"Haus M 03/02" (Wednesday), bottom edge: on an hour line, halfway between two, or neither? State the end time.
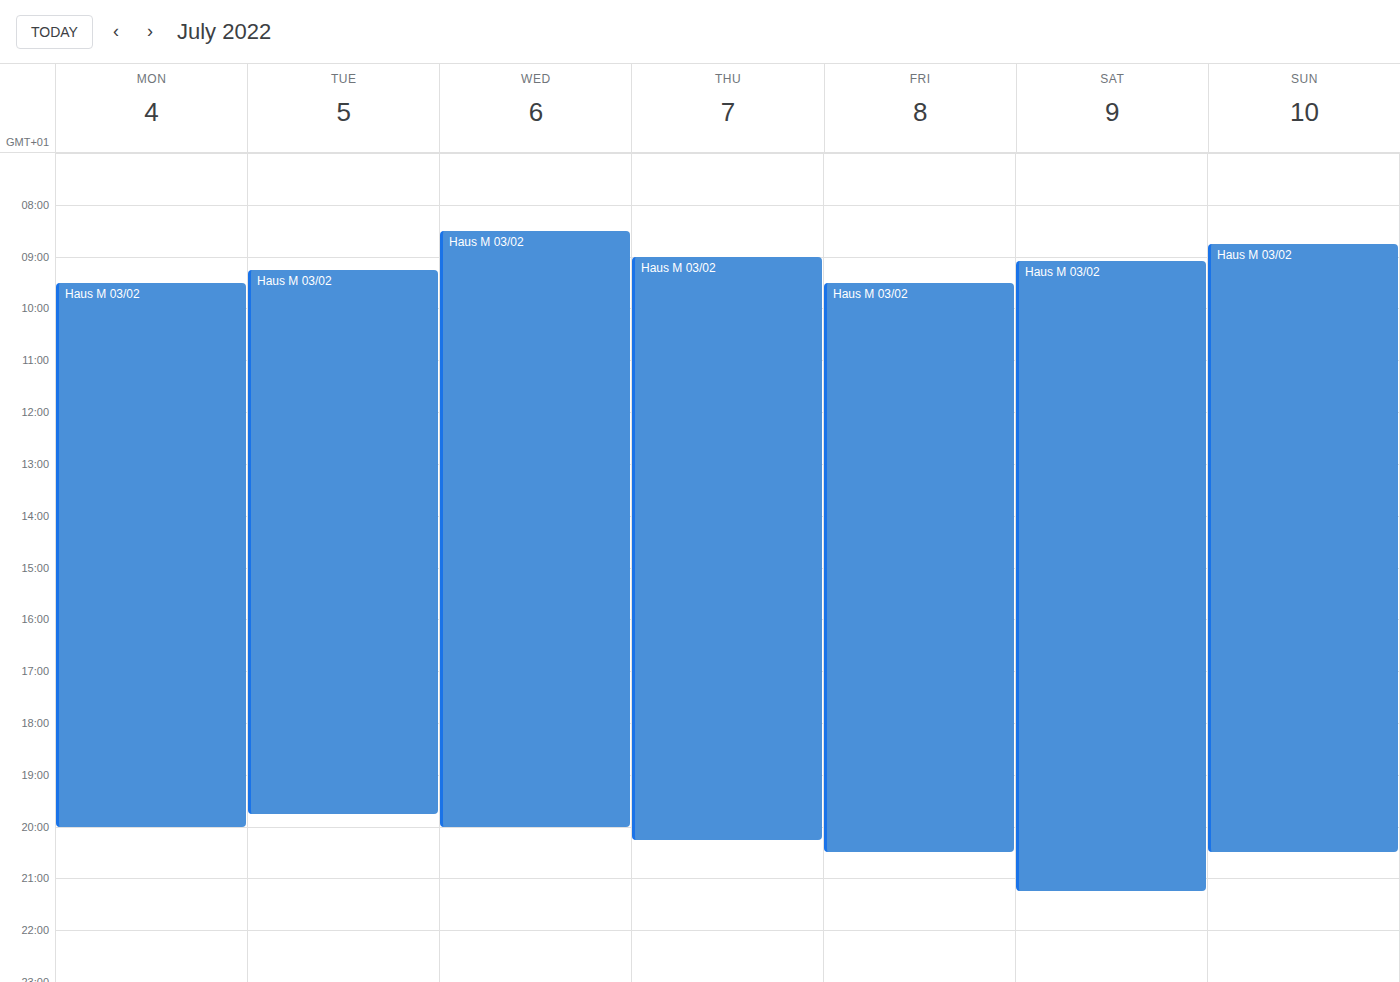
8:00 PM -- exactly on the 8 PM line.